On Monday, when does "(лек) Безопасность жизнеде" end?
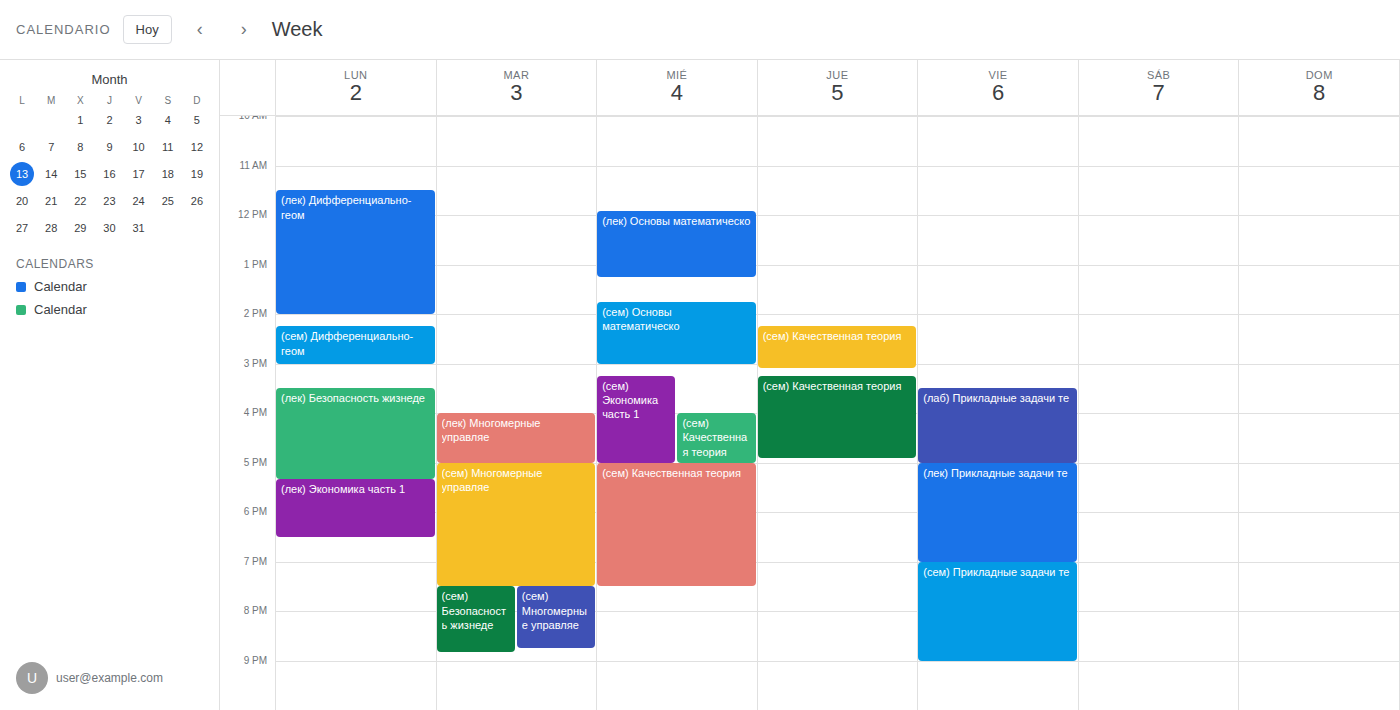
17:20